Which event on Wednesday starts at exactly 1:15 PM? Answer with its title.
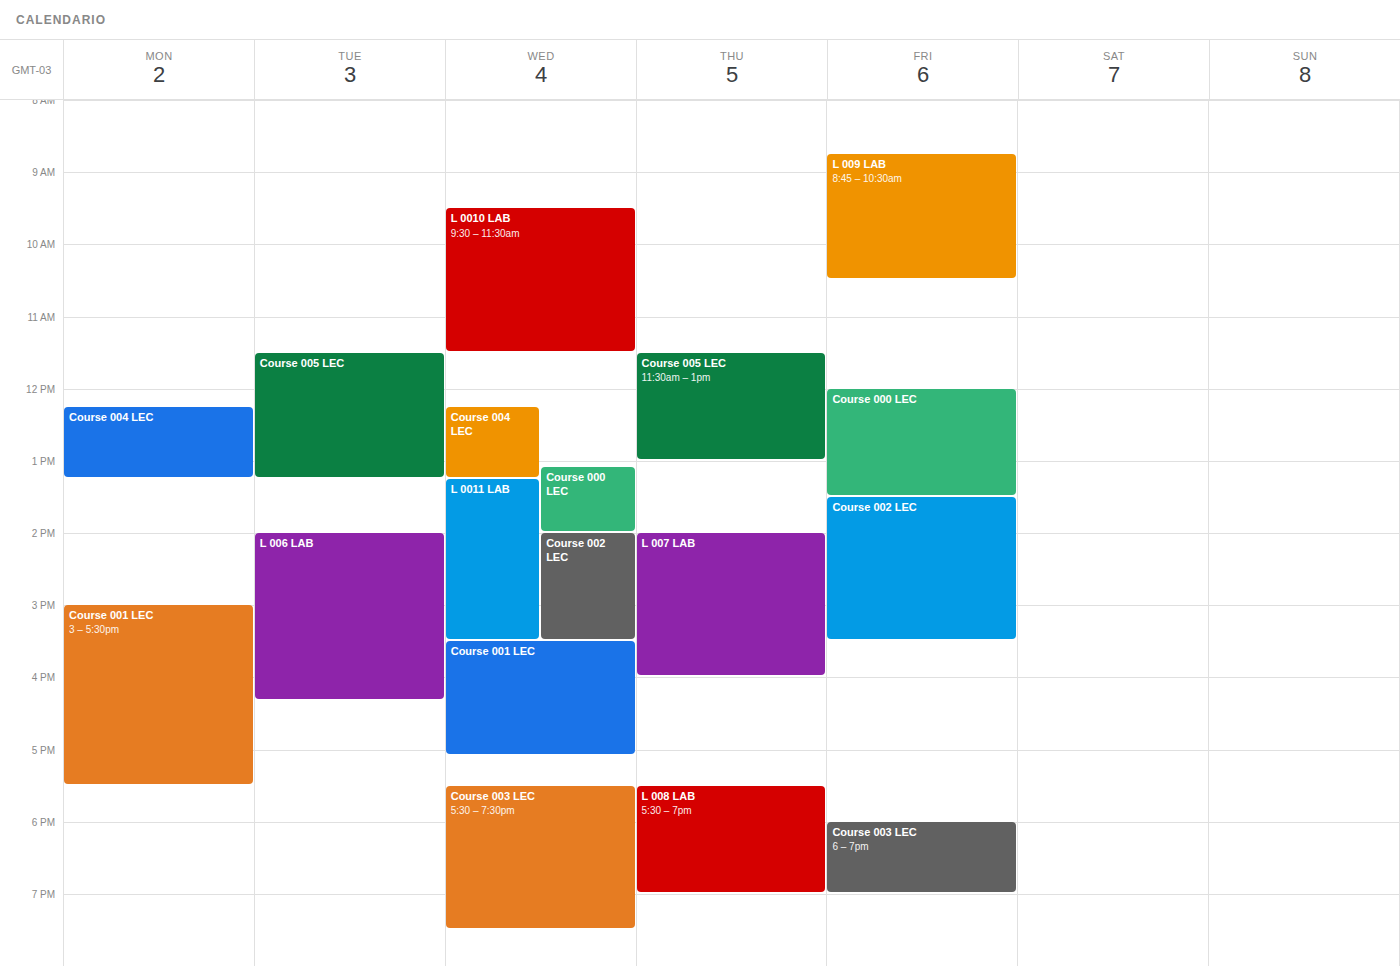
"L 0011 LAB"